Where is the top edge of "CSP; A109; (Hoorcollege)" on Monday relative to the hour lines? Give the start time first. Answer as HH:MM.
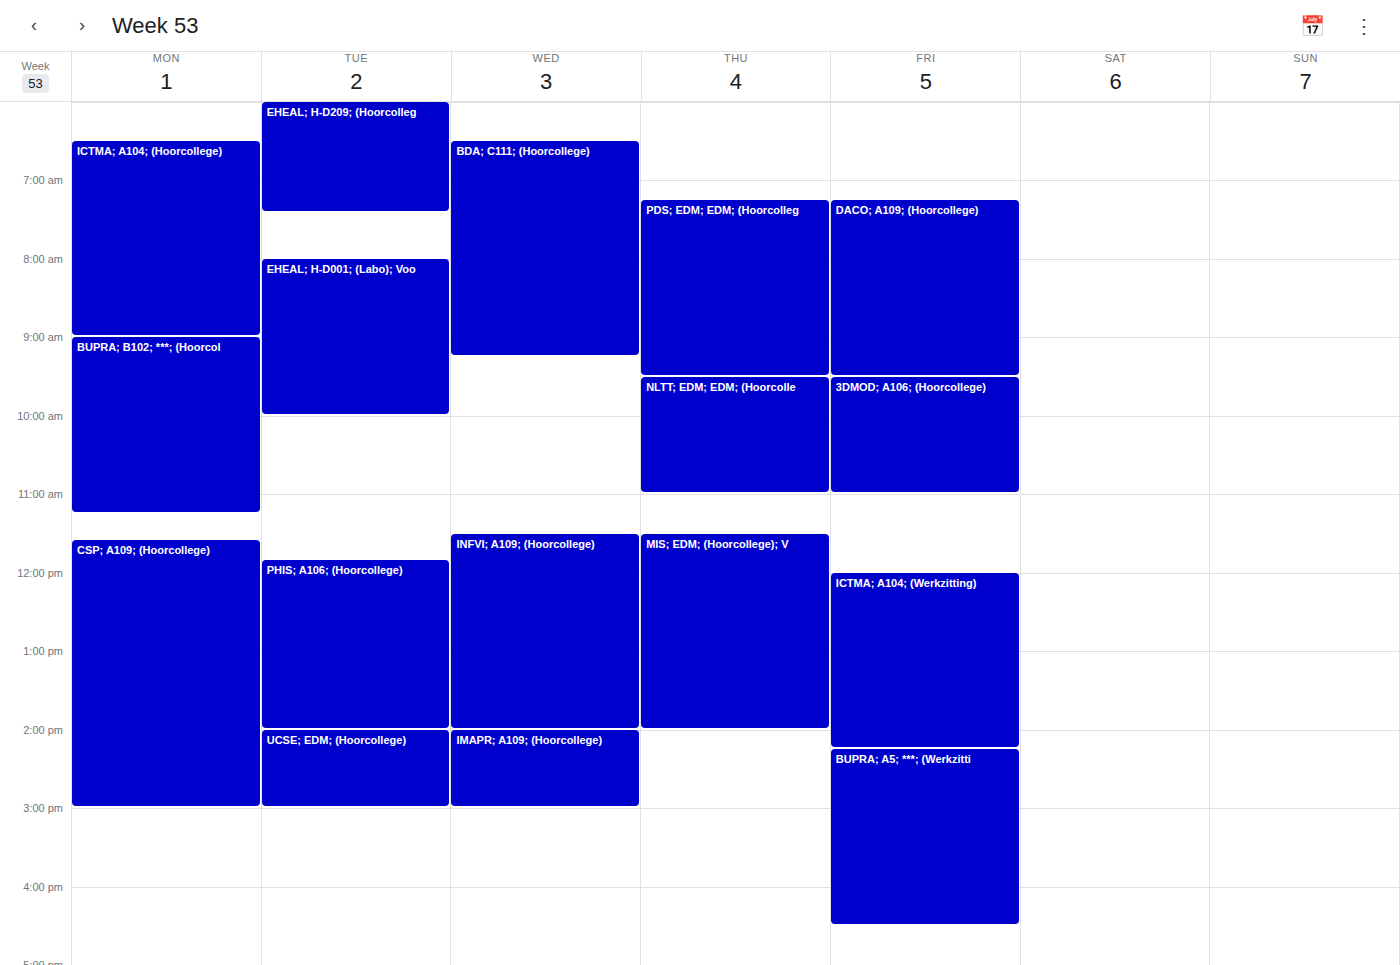
11:35 -- neither: 35 minutes below the 11:00 line and 25 minutes above the 12:00 line.